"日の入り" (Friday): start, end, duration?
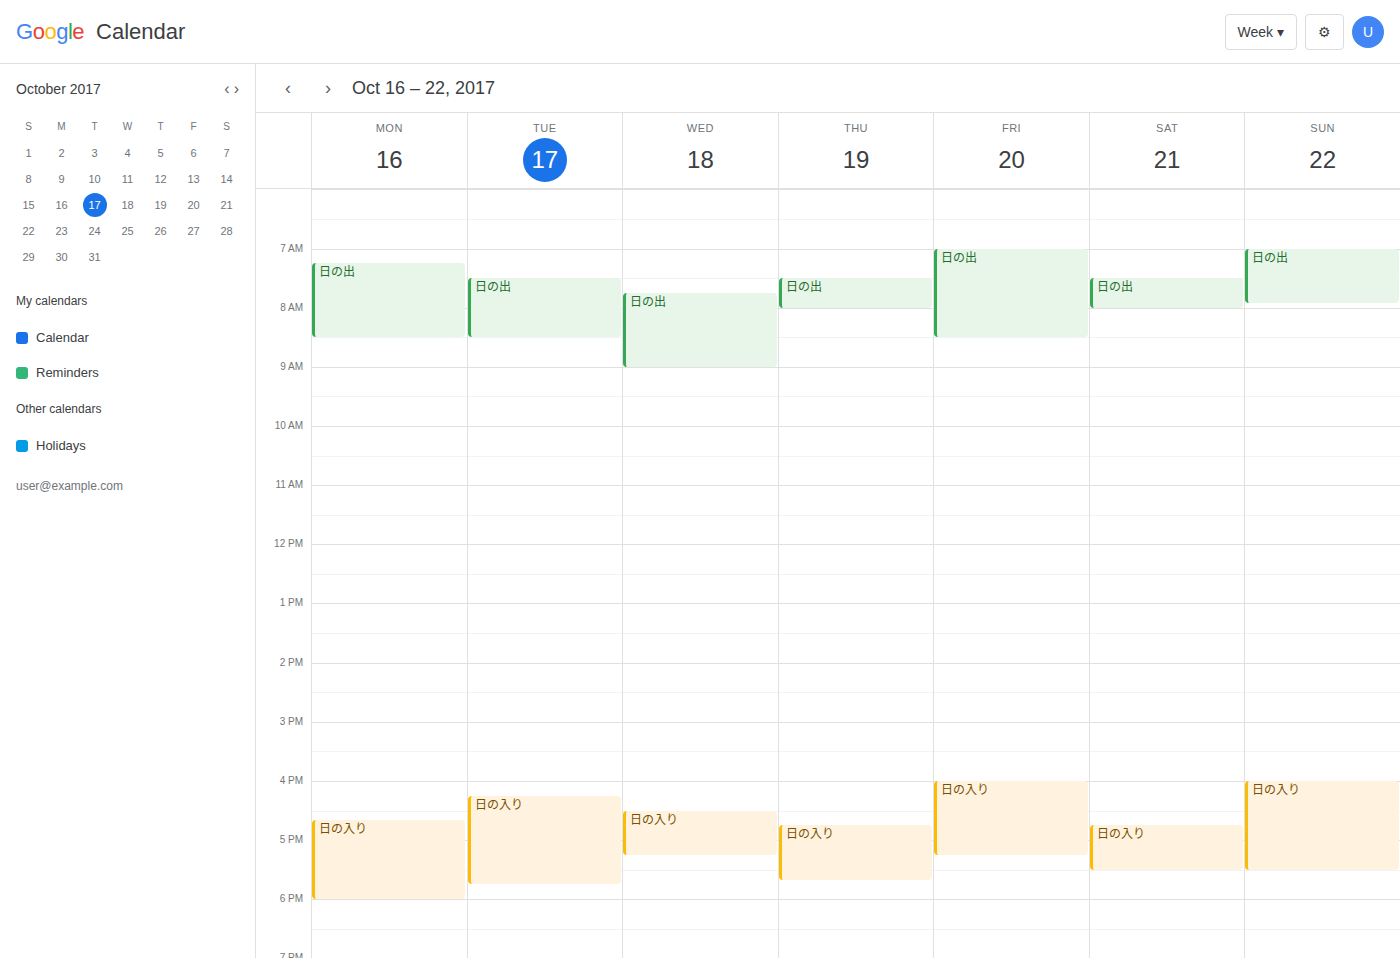
16:00 to 17:15, 1 hour 15 minutes